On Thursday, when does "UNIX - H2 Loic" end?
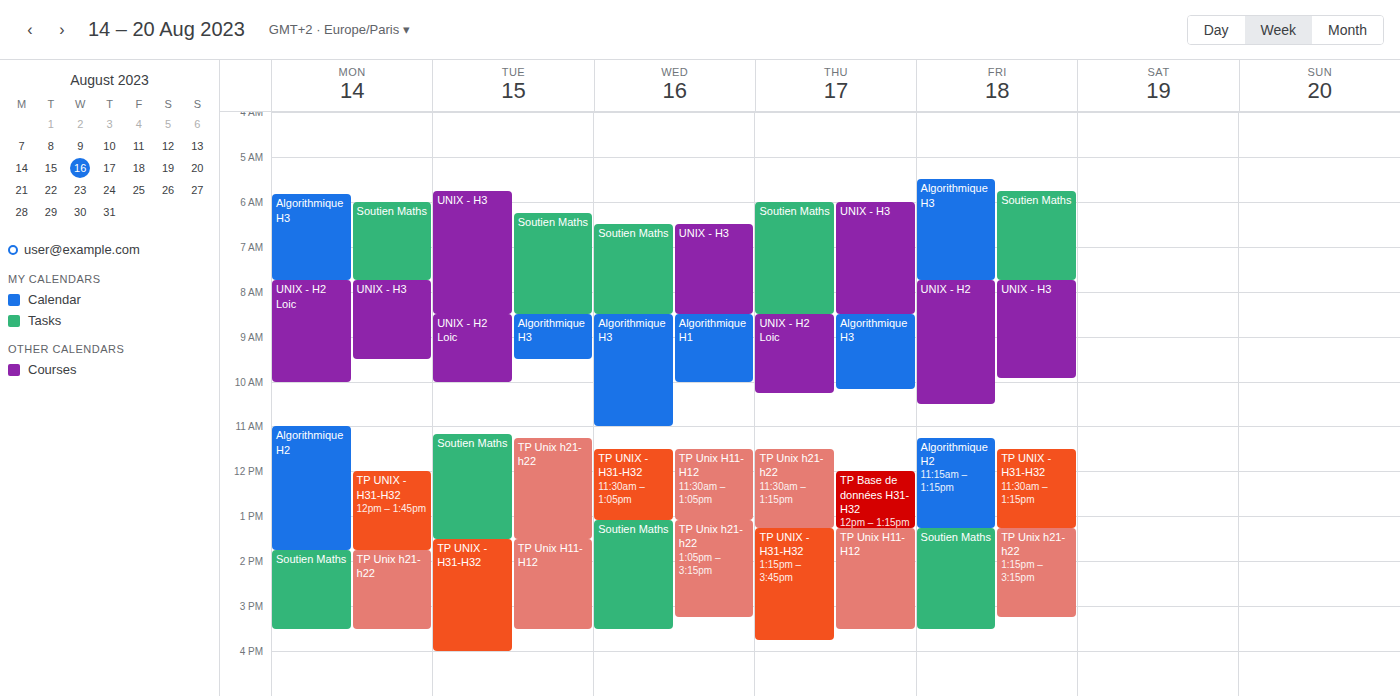
10:15